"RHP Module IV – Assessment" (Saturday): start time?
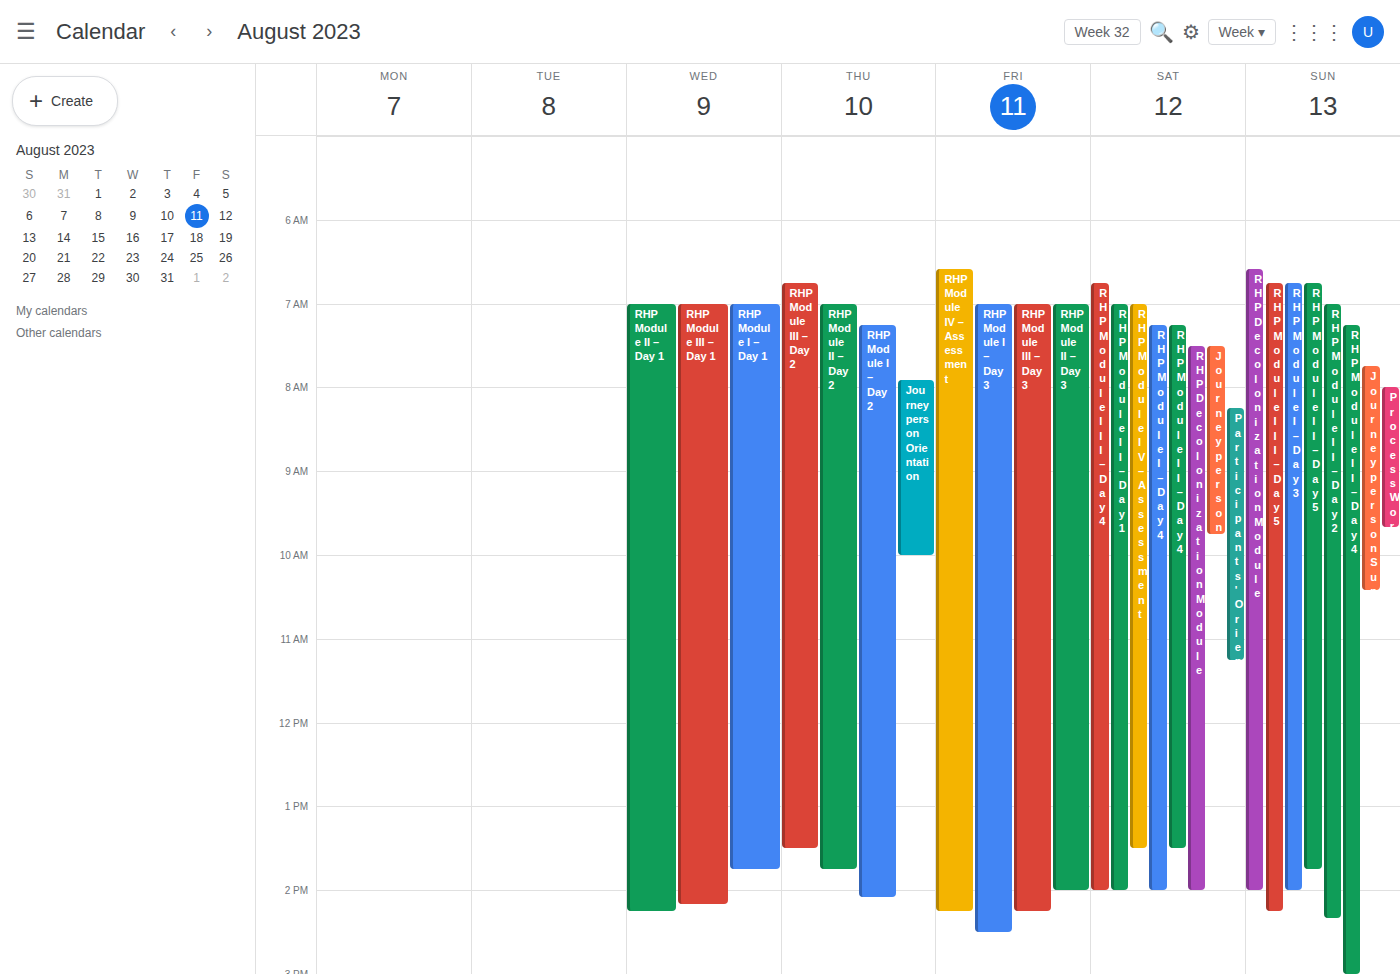
7:00 AM